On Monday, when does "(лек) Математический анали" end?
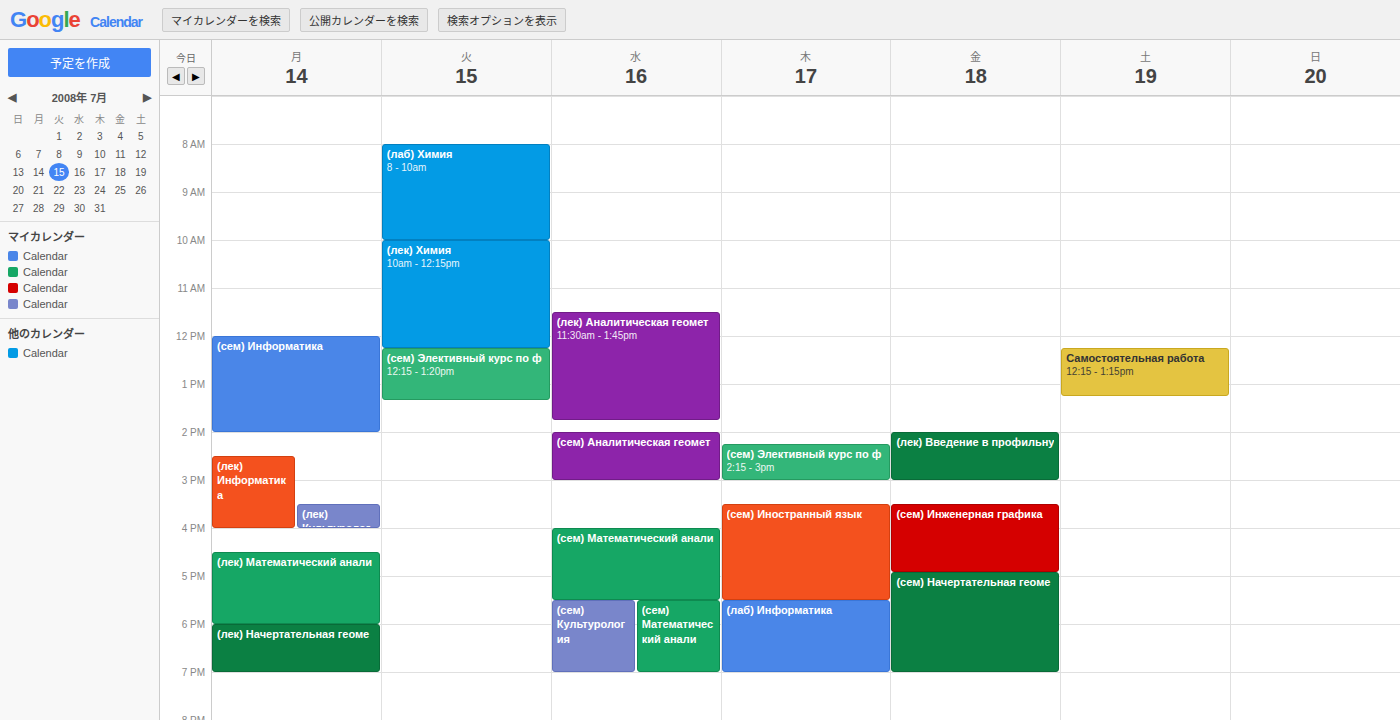
6:00 PM